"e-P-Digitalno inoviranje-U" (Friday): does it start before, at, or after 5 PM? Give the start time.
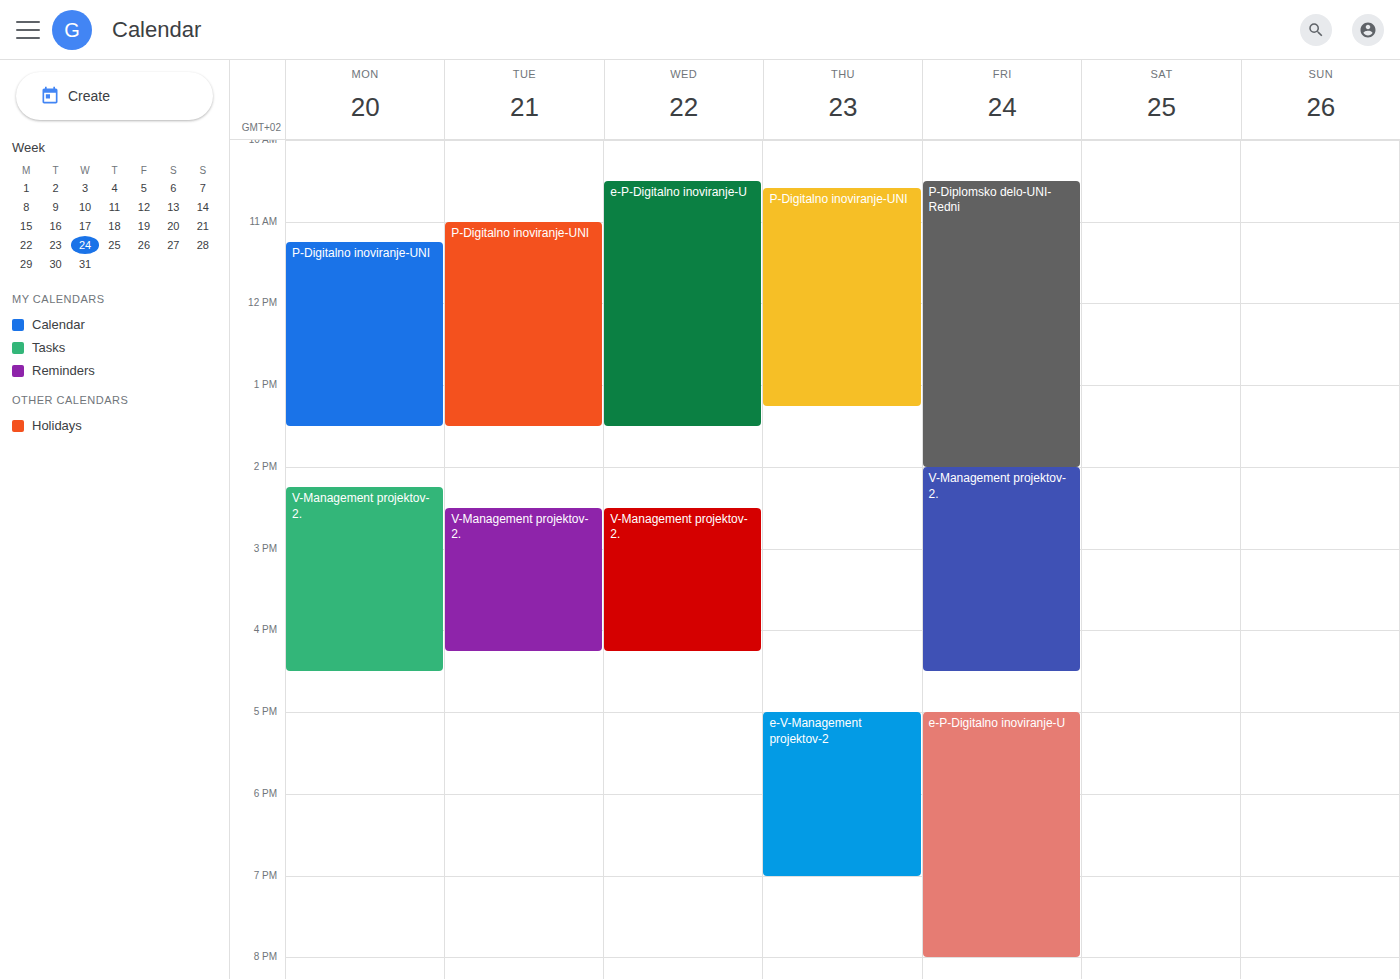
5:00 PM -- exactly at 5 PM, on the 5 PM line.